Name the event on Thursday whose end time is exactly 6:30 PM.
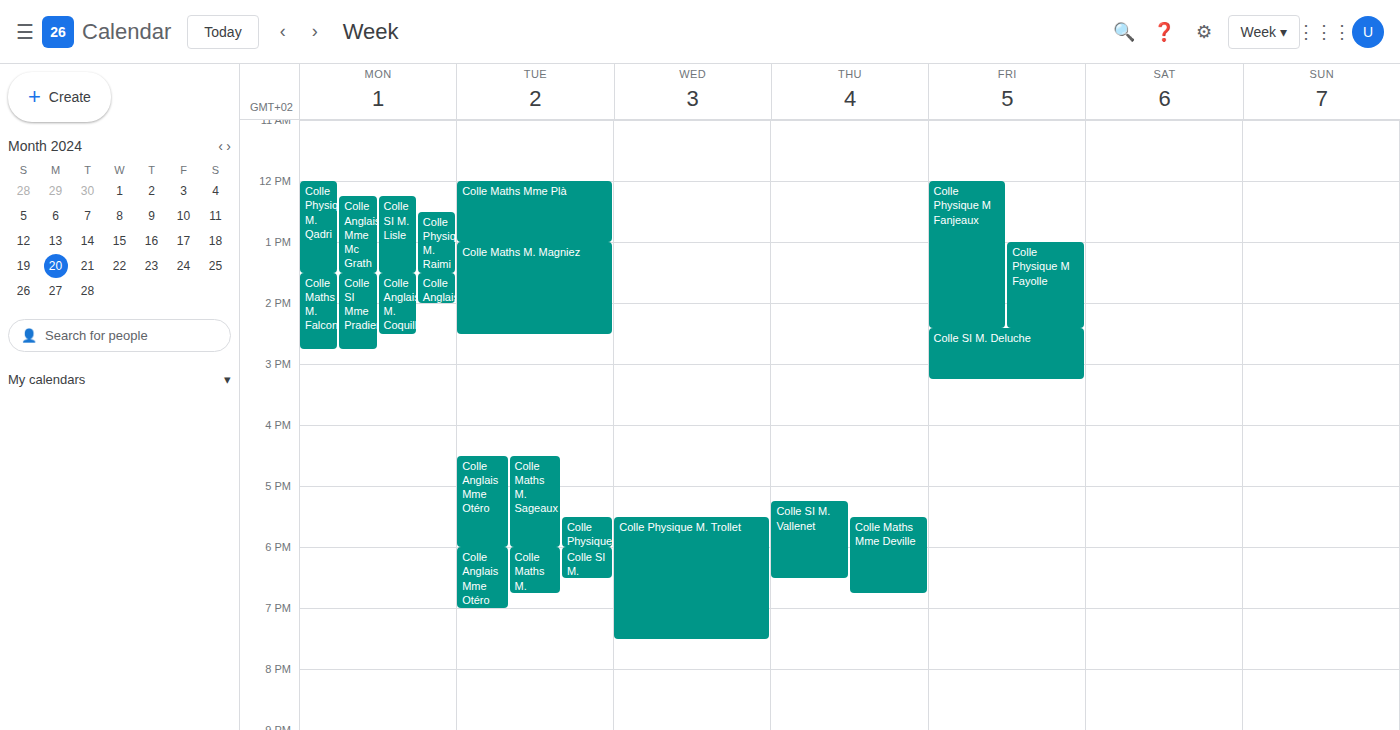
"Colle SI M. Vallenet"